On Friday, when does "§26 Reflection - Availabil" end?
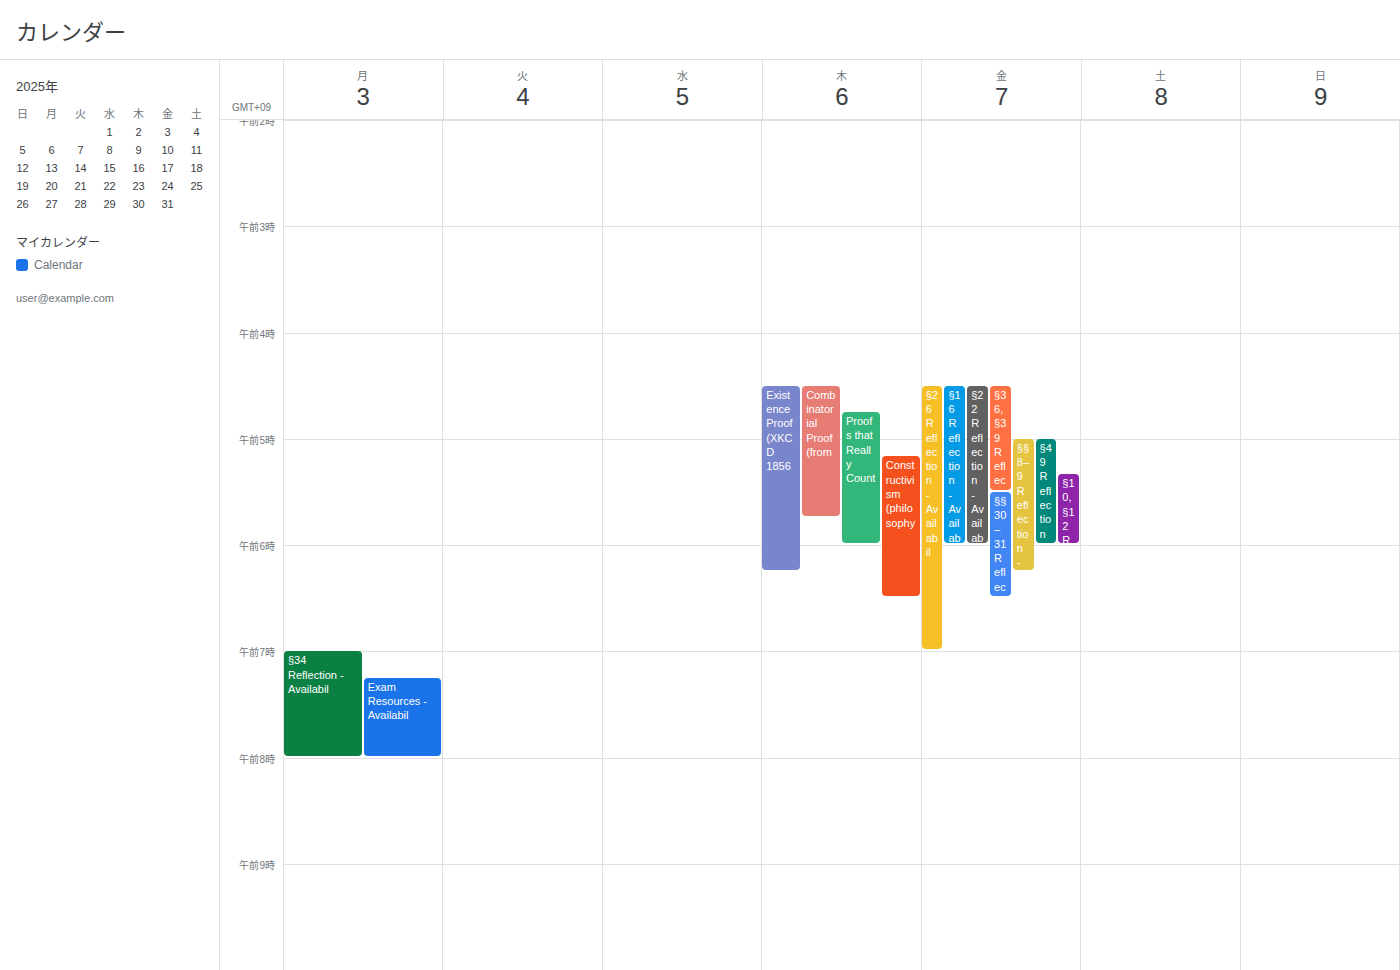
7:00 AM